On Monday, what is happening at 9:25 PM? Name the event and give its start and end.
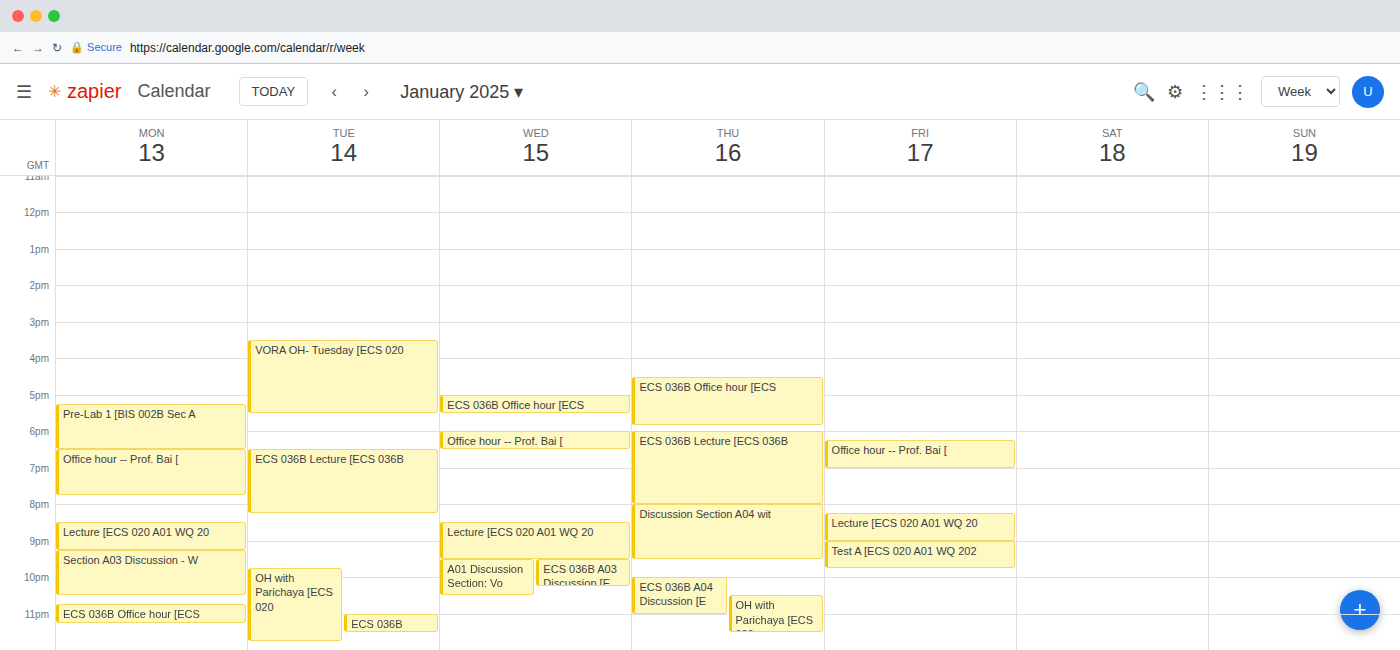
"Section A03 Discussion - W", 9:15 PM to 10:30 PM